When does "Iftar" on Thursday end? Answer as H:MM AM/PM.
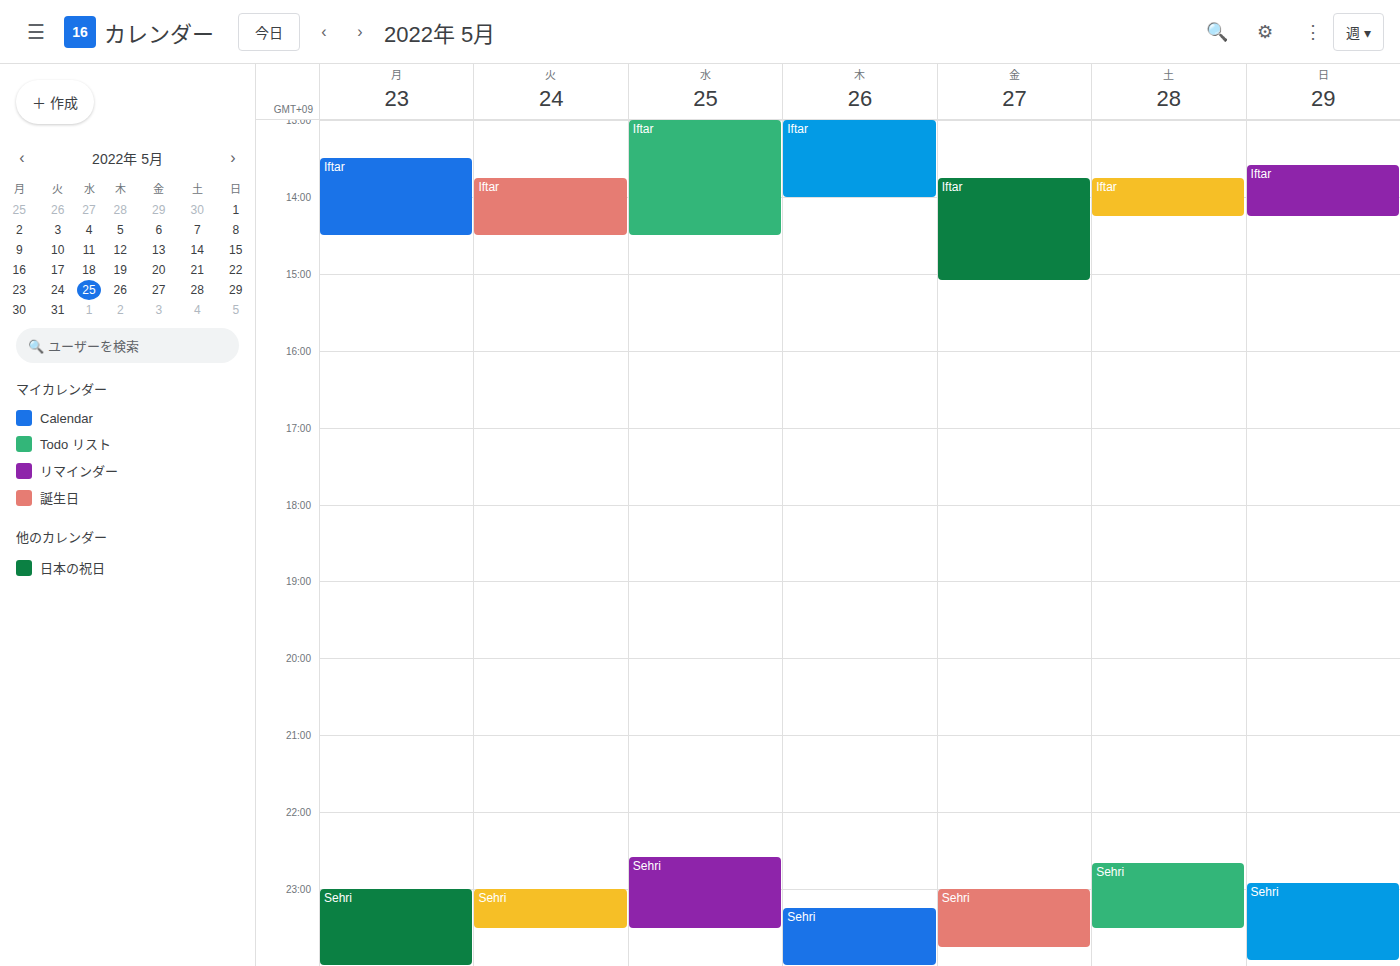
2:00 PM